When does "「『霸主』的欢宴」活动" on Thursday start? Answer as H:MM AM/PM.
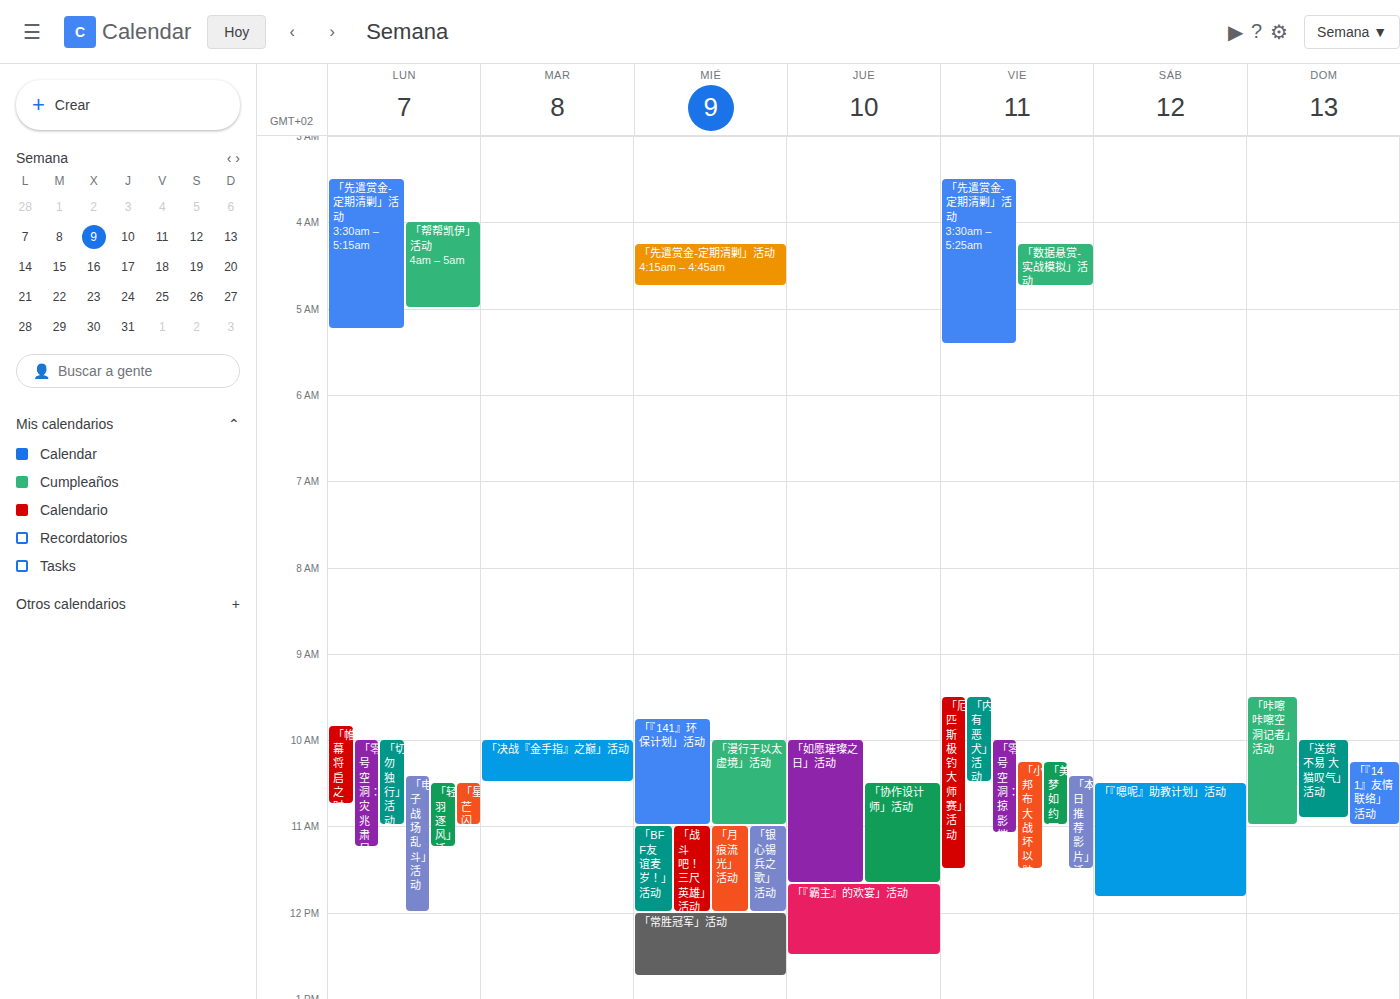
11:40 AM